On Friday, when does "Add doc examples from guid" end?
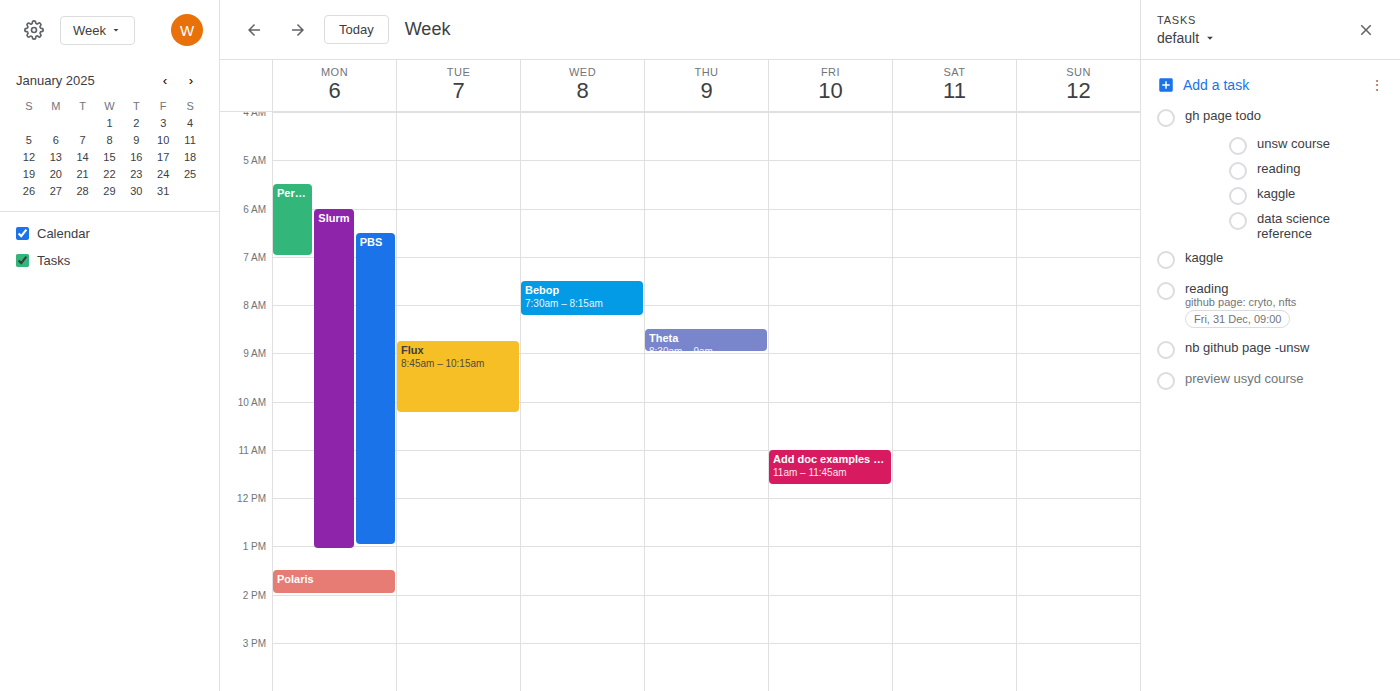
11:45 AM